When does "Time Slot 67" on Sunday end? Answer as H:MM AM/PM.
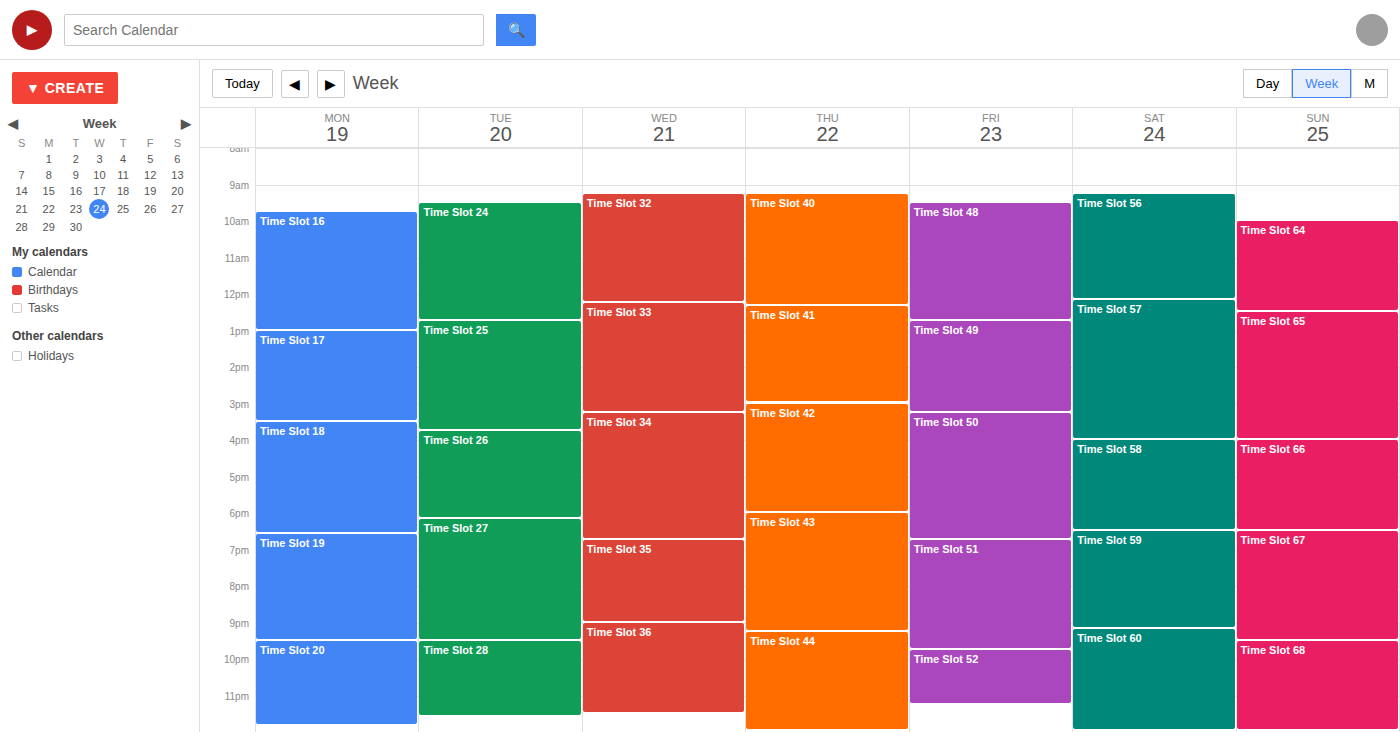
9:30 PM